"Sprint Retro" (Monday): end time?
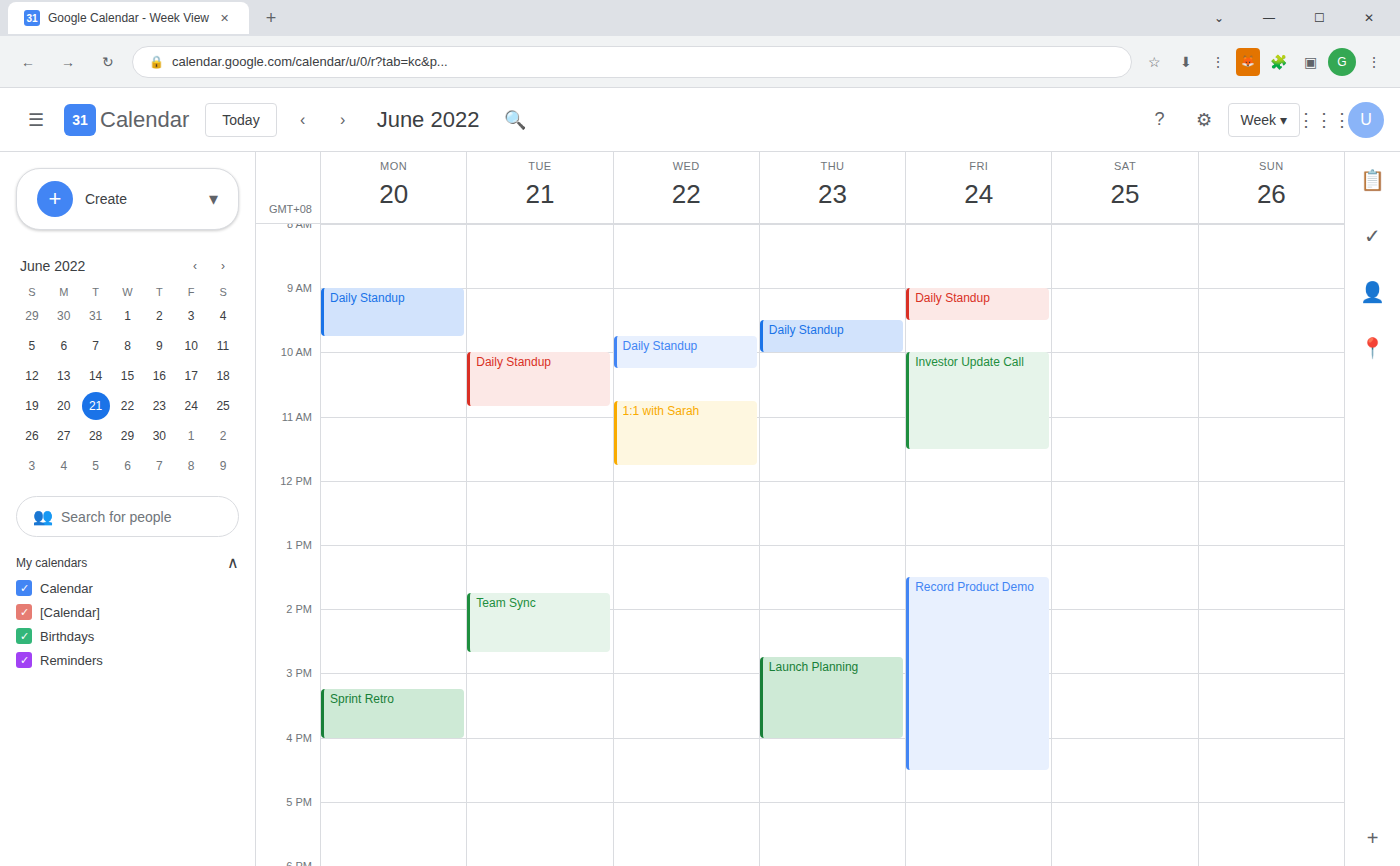
4:00 PM